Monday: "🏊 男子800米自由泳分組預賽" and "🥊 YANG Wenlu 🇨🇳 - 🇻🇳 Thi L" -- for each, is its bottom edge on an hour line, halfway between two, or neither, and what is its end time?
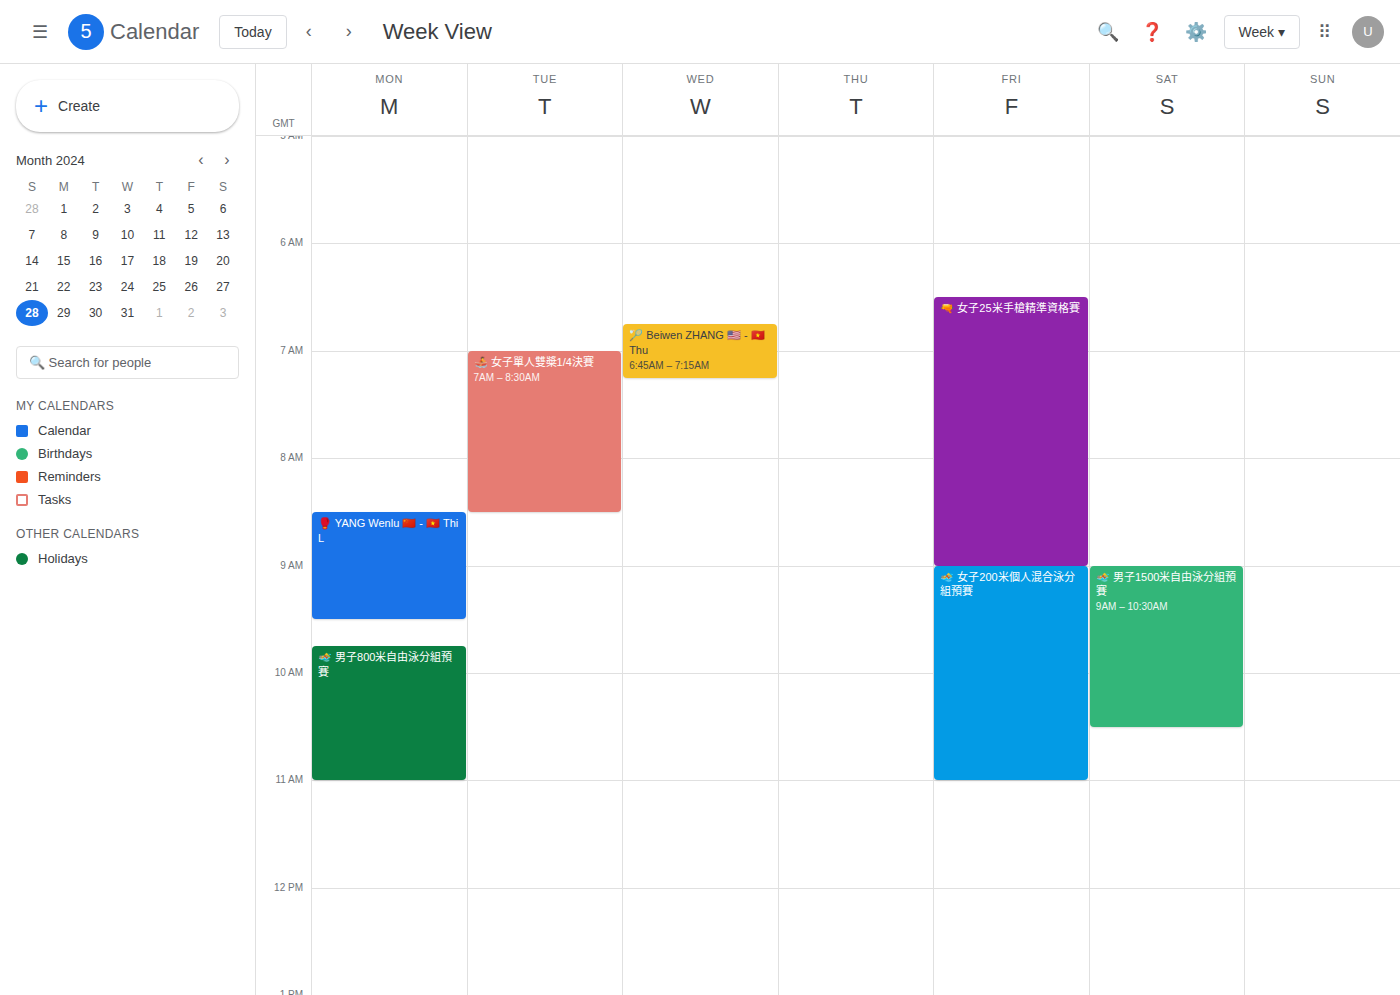
"🏊 男子800米自由泳分組預賽": 11:00 AM, exactly on the 11 AM line. "🥊 YANG Wenlu 🇨🇳 - 🇻🇳 Thi L": 9:30 AM, halfway between the 9 AM and 10 AM lines.